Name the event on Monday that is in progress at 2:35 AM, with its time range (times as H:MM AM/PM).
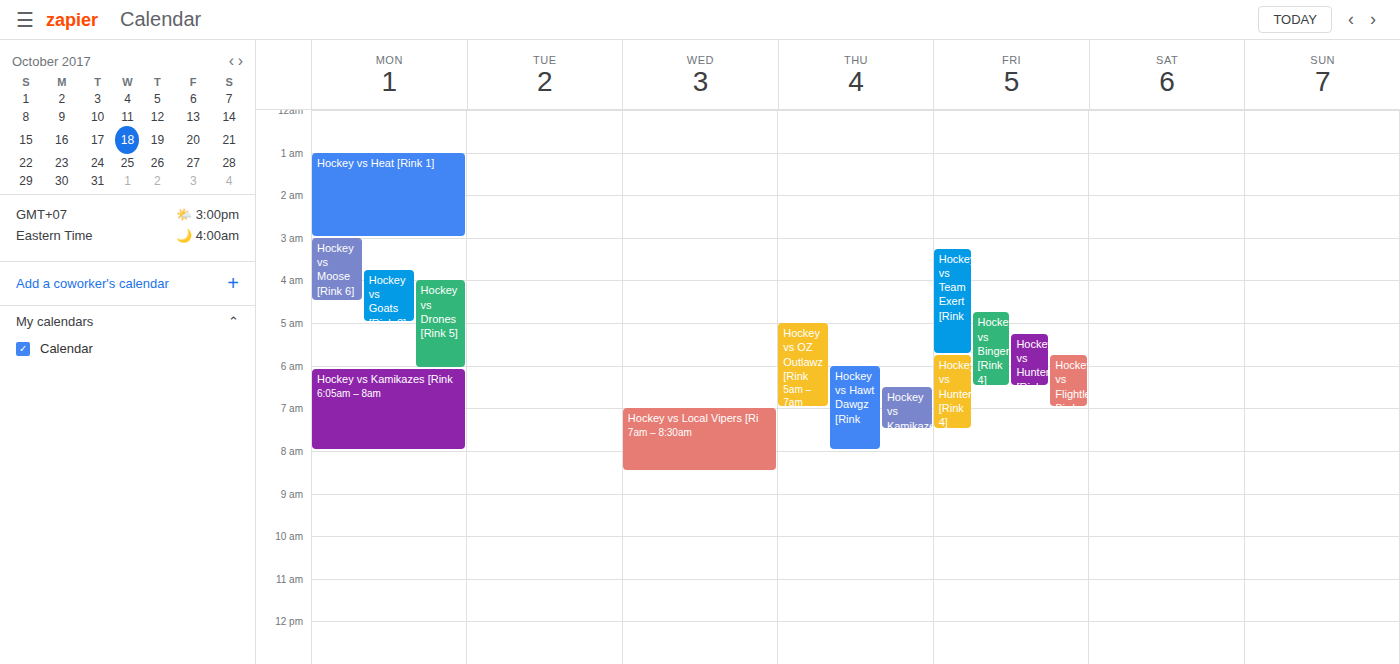
"Hockey vs Heat [Rink 1]", 1:00 AM to 3:00 AM